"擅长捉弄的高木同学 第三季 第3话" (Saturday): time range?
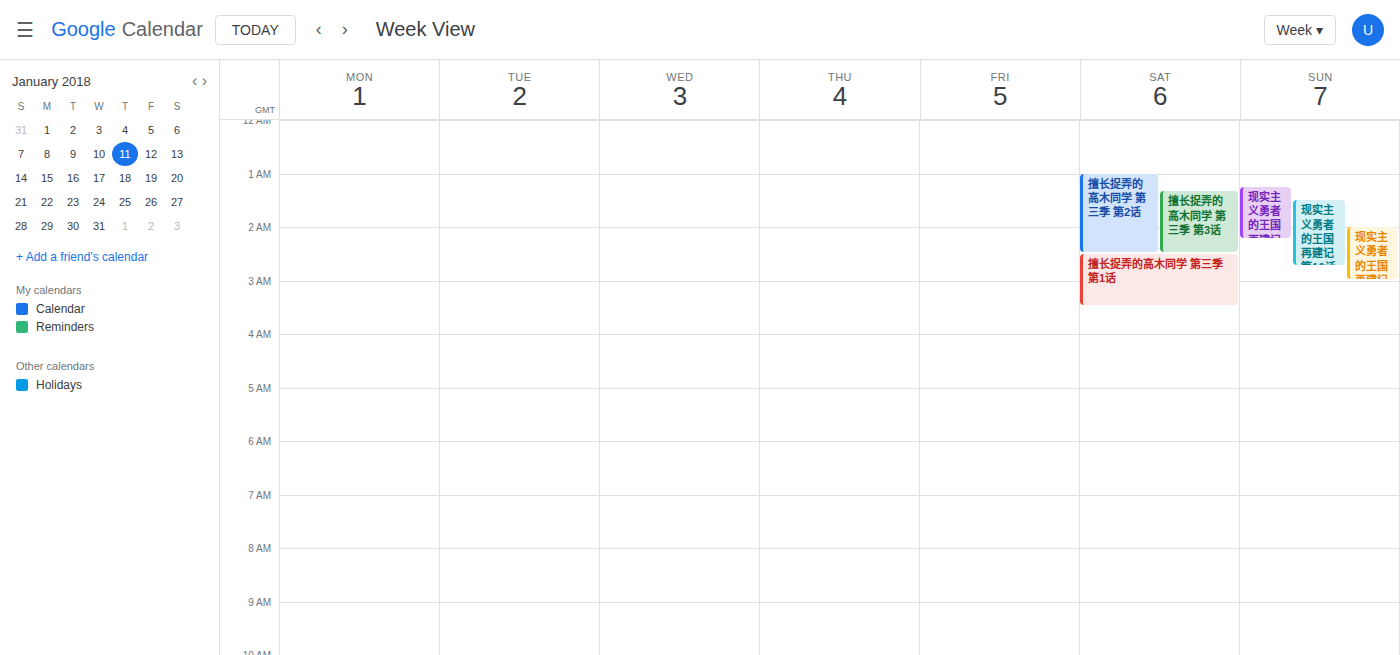
01:20 to 02:30